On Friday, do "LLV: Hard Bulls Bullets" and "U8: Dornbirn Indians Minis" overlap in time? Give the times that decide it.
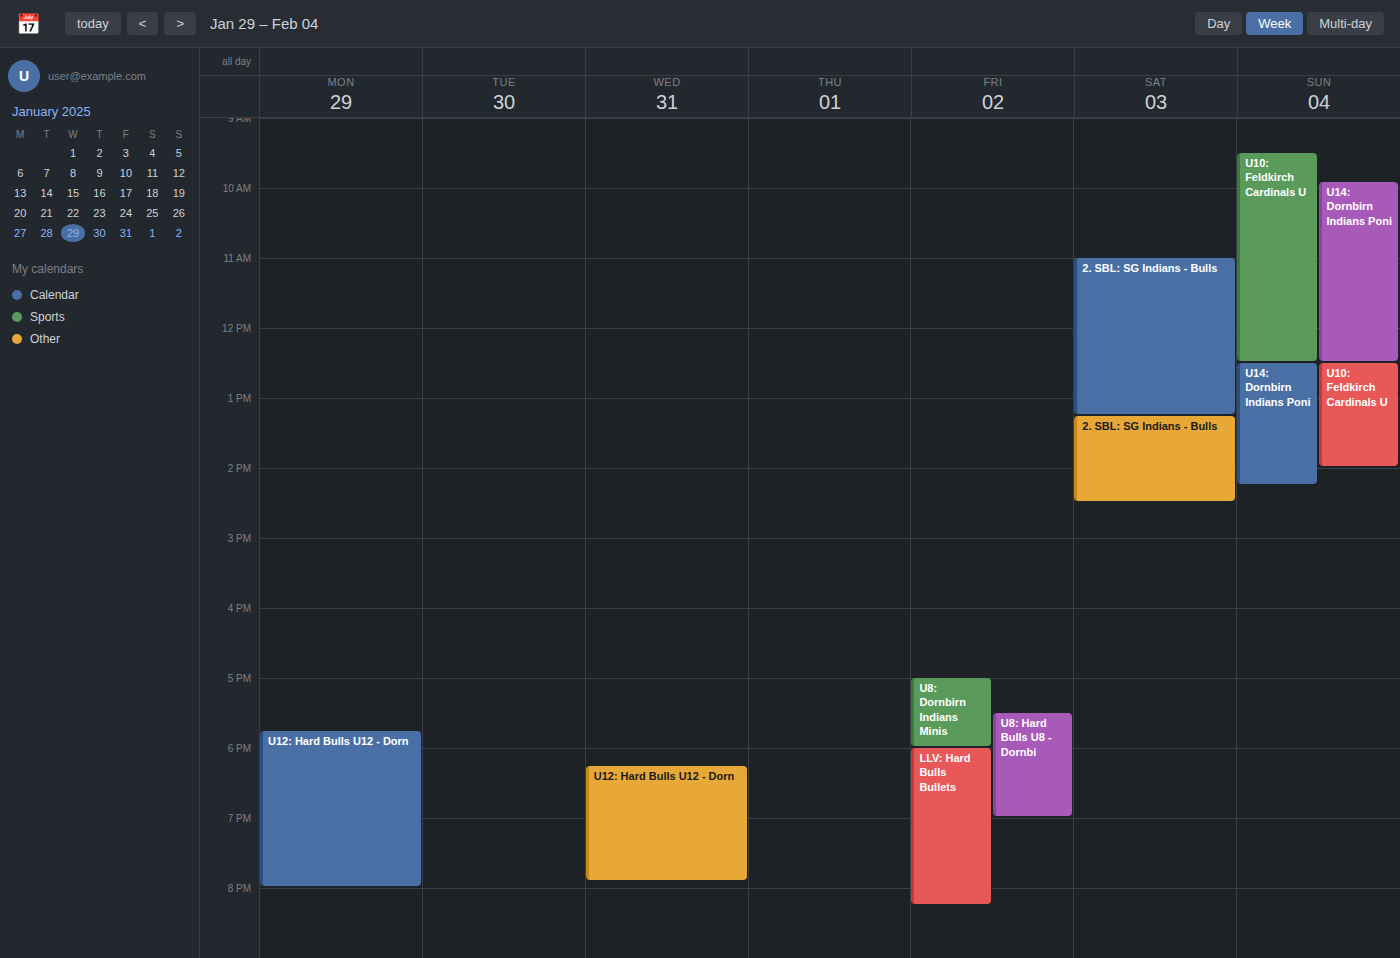
"U8: Dornbirn Indians Minis" ends at 6:00 PM, exactly when "LLV: Hard Bulls Bullets" starts -- they touch but do not overlap.